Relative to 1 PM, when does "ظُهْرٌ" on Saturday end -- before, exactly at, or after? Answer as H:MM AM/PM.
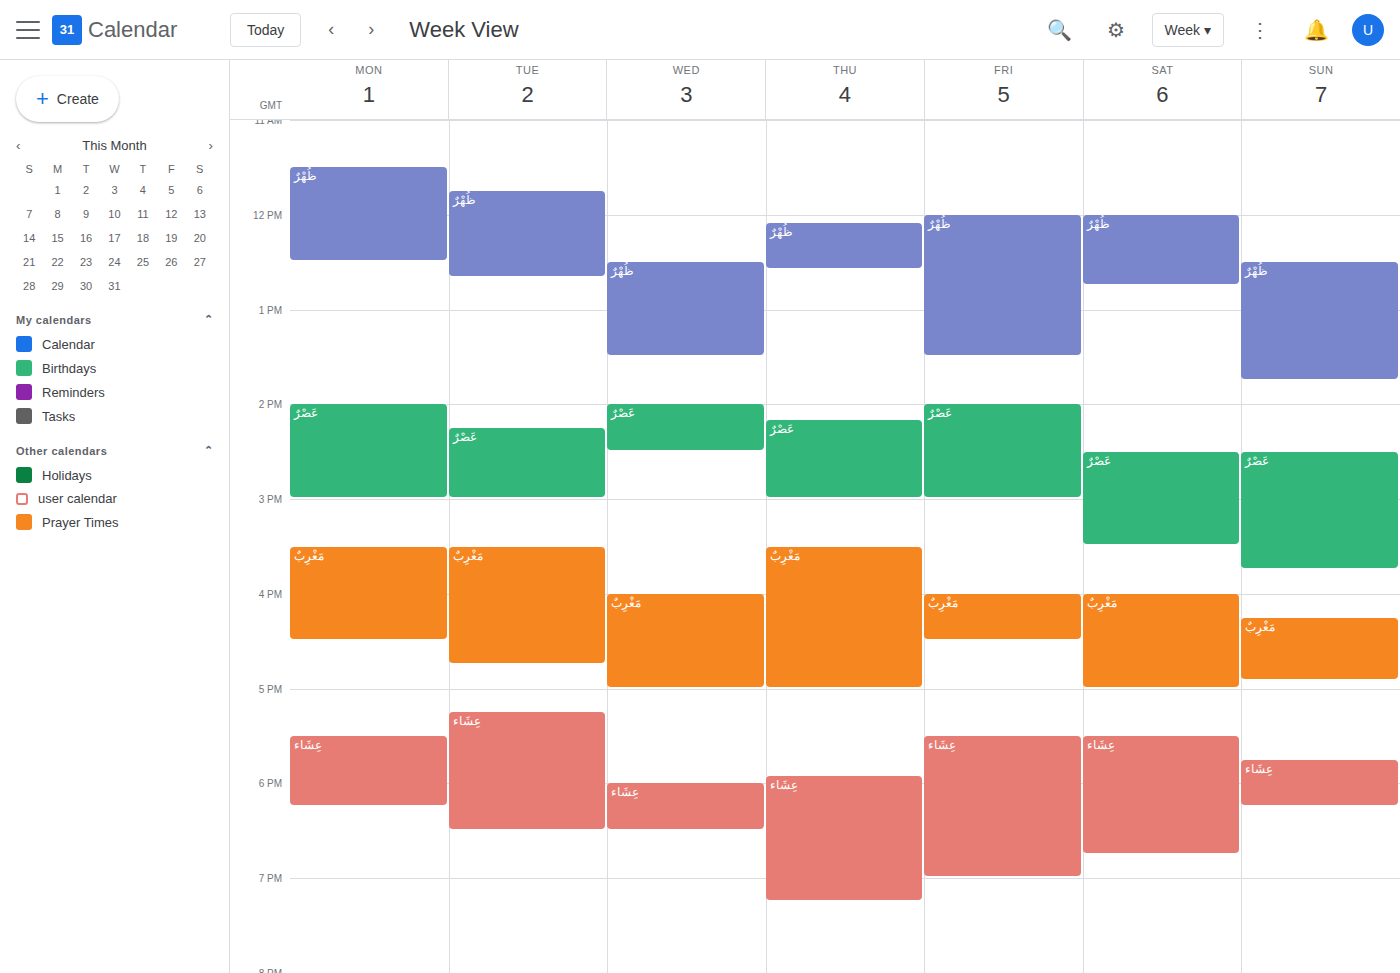
12:45 PM -- before 1 PM, 15 minutes above the 1 PM line.